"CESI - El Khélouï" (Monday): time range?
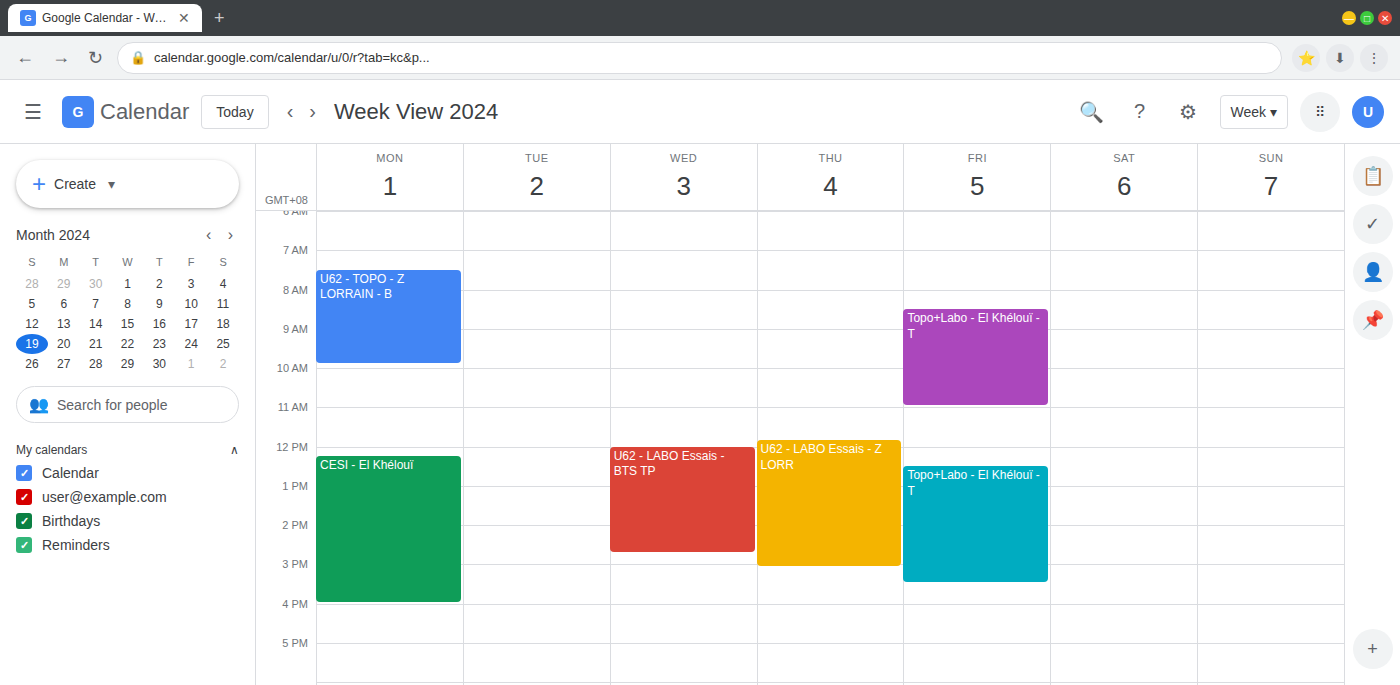
12:15 PM to 4:00 PM